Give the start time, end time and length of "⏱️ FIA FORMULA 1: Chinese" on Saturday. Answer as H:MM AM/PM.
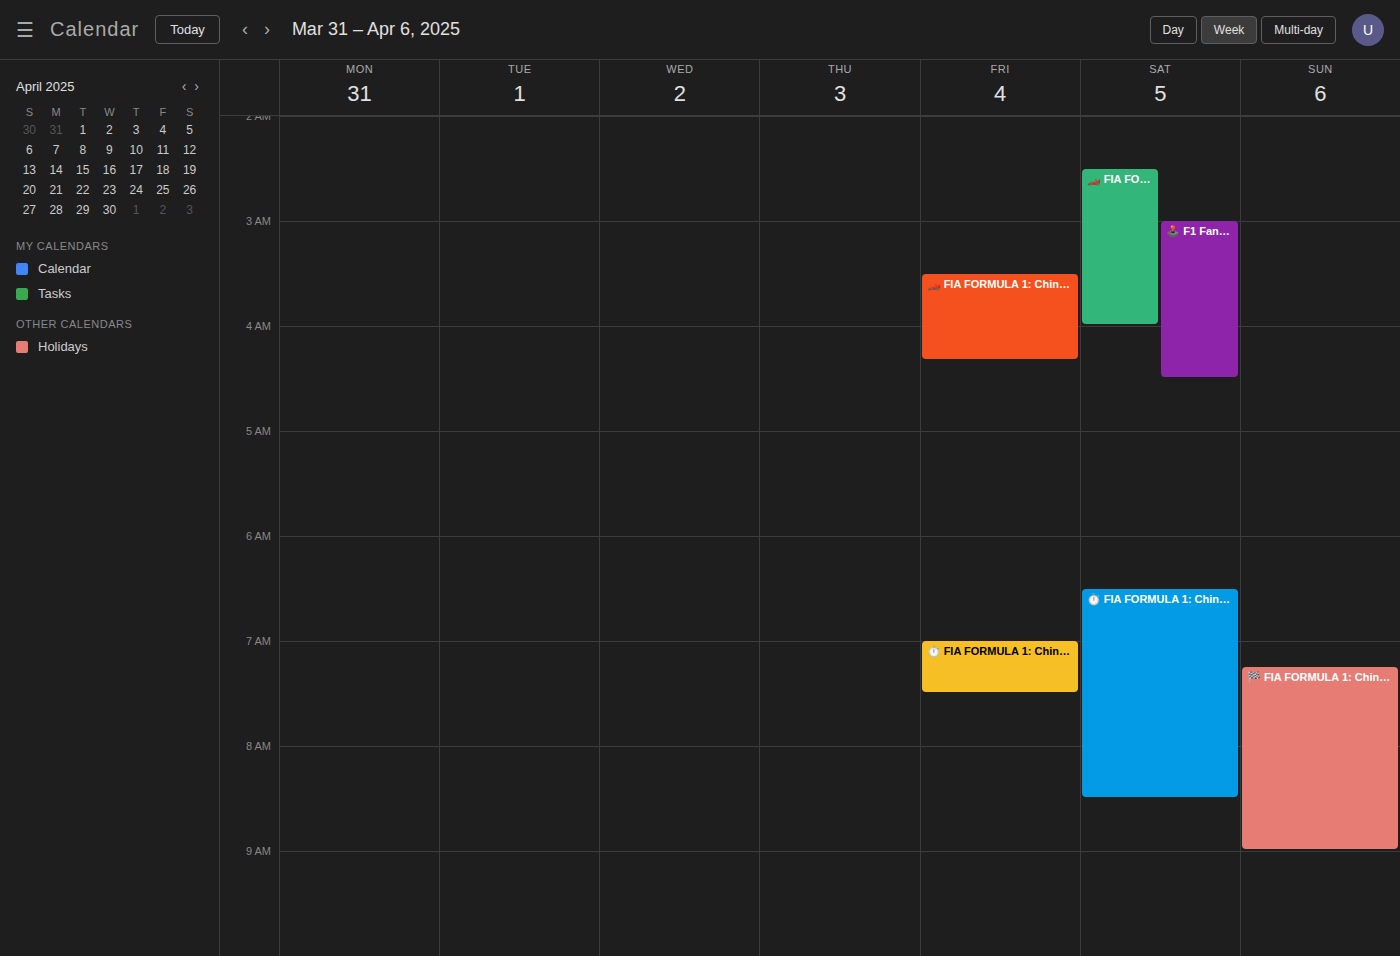
6:30 AM to 8:30 AM, 2 hours